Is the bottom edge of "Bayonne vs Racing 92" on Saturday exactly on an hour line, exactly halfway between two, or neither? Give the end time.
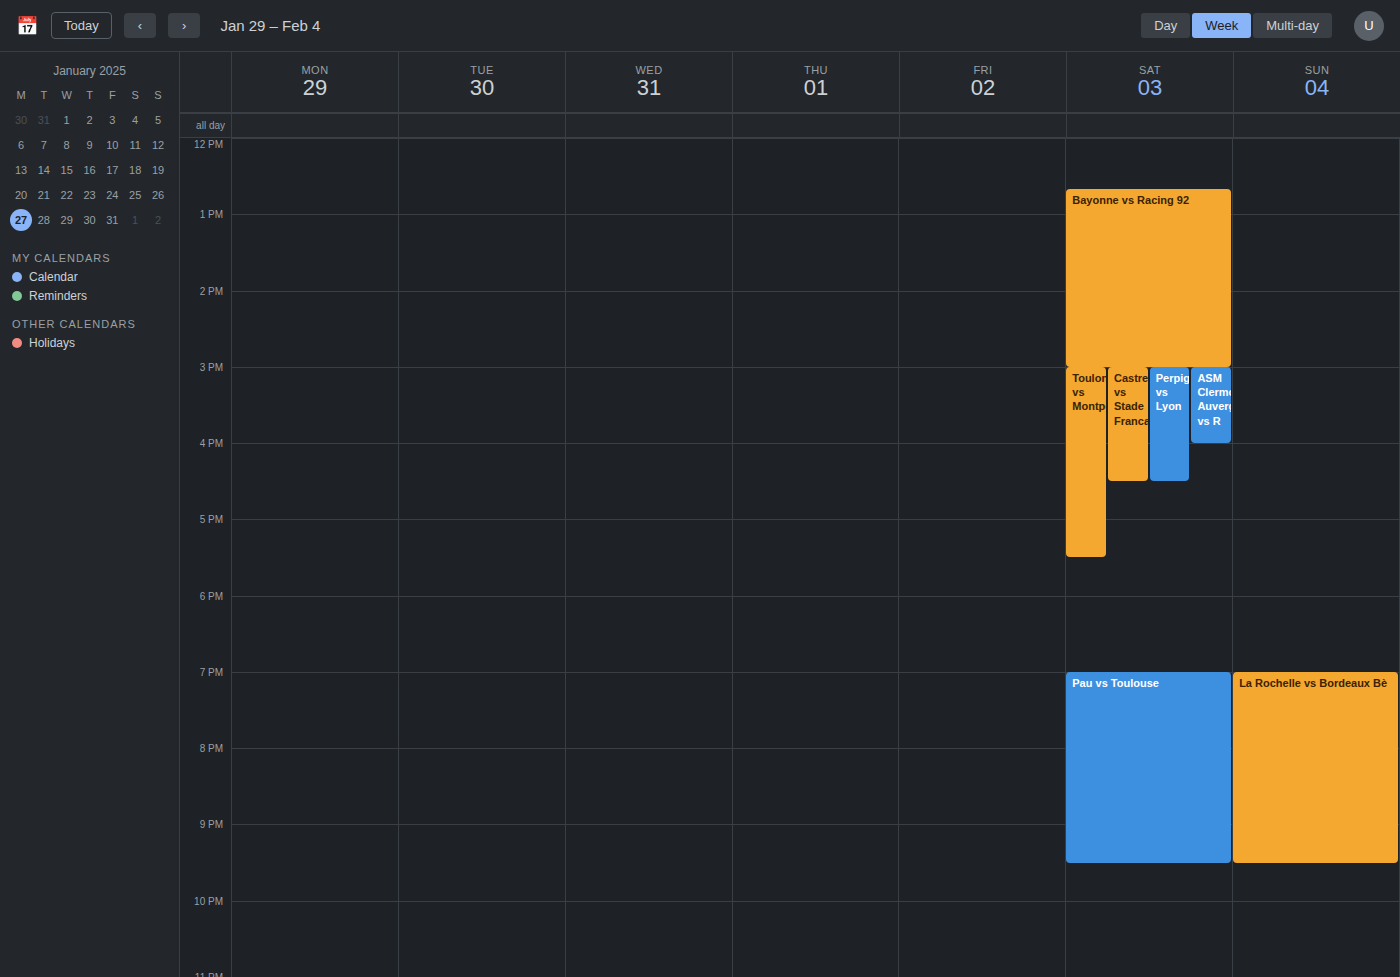
3:00 PM -- exactly on the 3 PM line.